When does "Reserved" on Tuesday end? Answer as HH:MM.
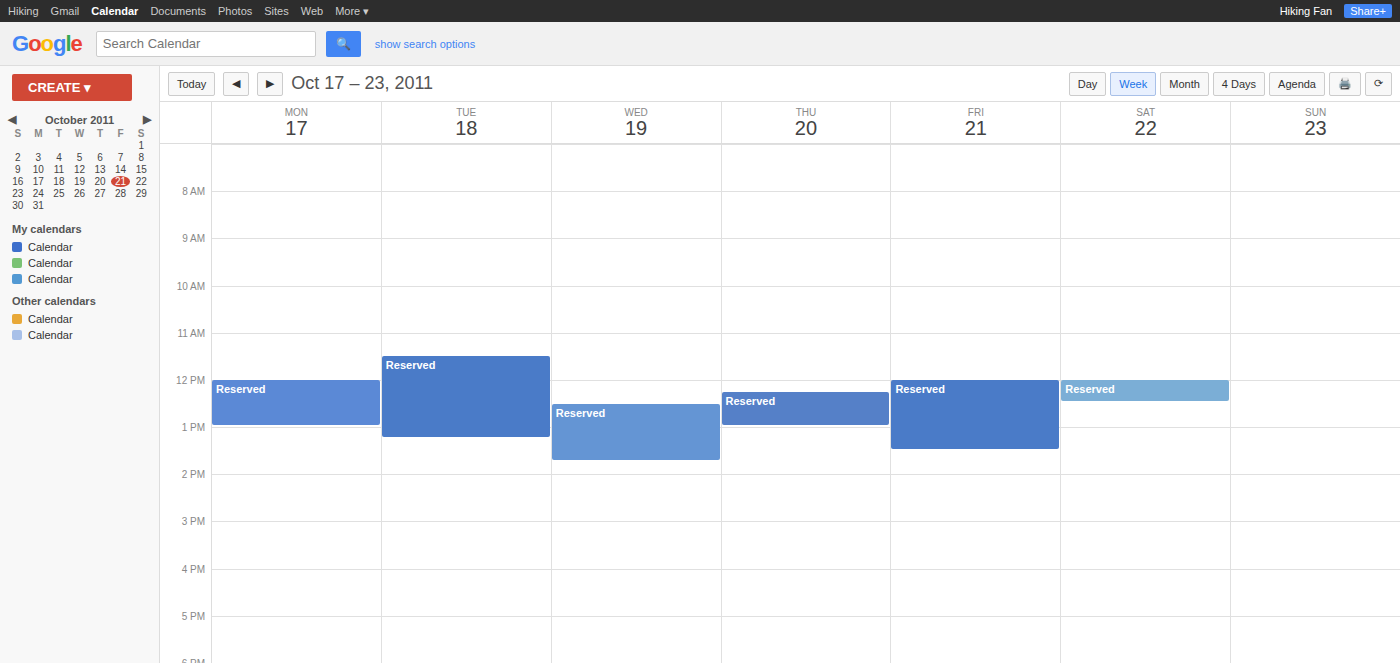
13:15